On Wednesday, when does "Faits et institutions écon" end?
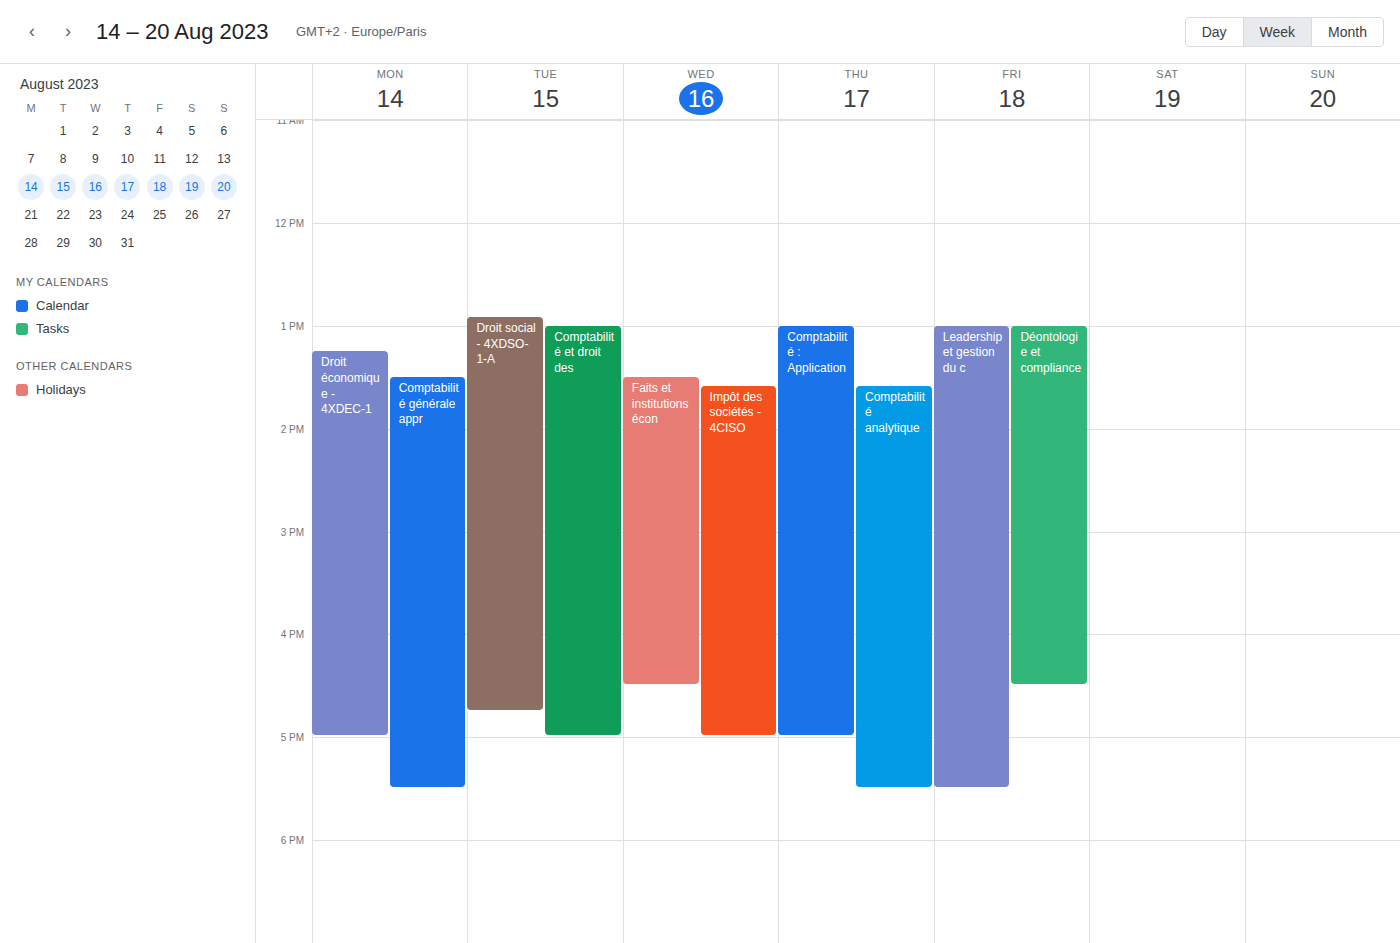
16:30